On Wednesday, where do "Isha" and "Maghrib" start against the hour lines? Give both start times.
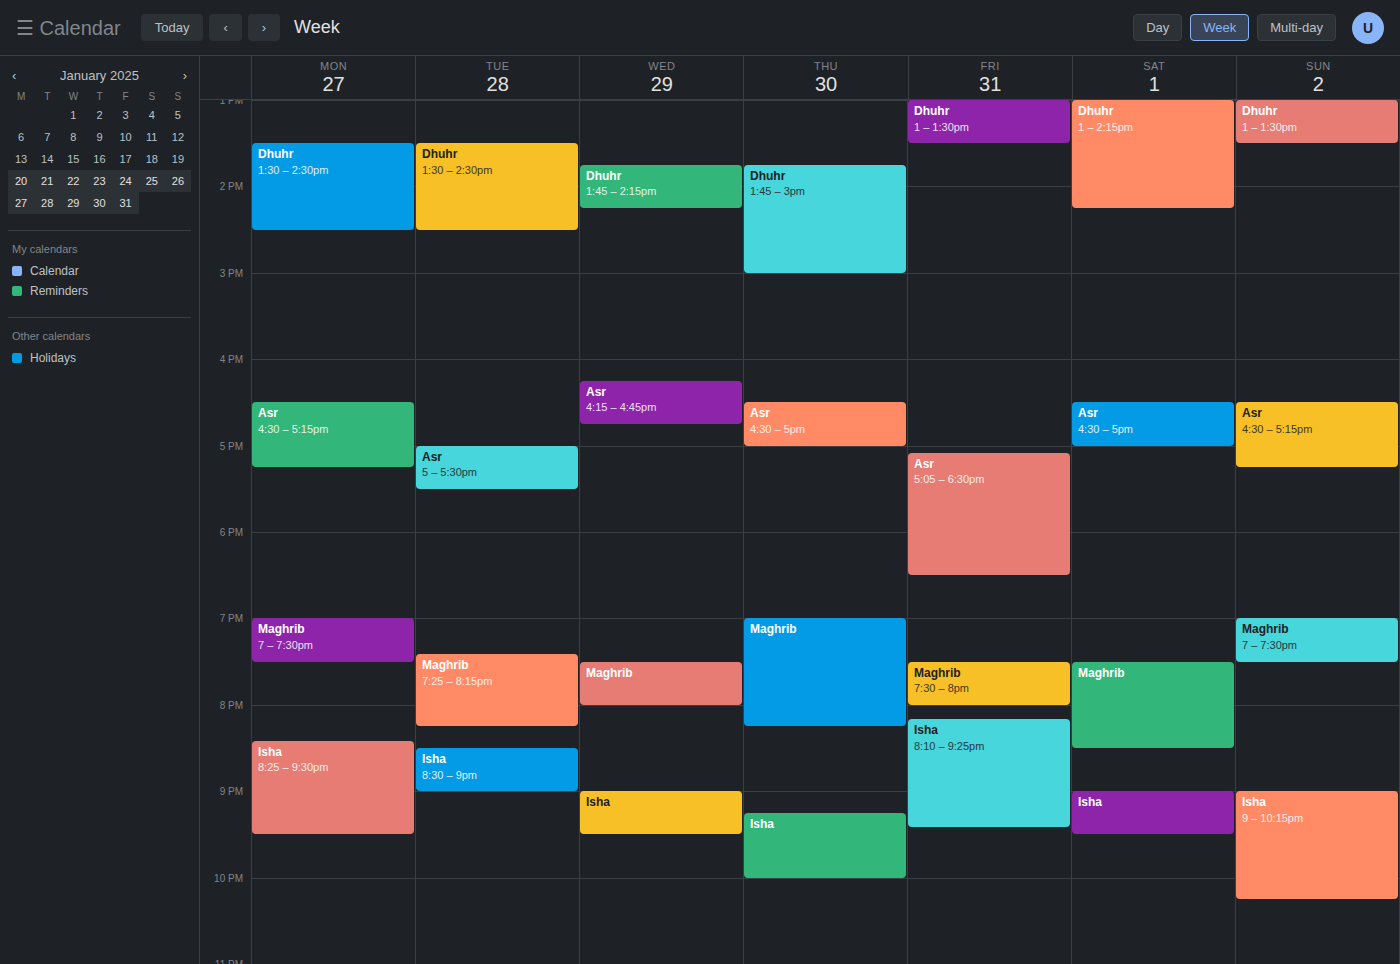
"Isha": 9:00 PM, exactly on the 9 PM line. "Maghrib": 7:30 PM, halfway between the 7 PM and 8 PM lines.